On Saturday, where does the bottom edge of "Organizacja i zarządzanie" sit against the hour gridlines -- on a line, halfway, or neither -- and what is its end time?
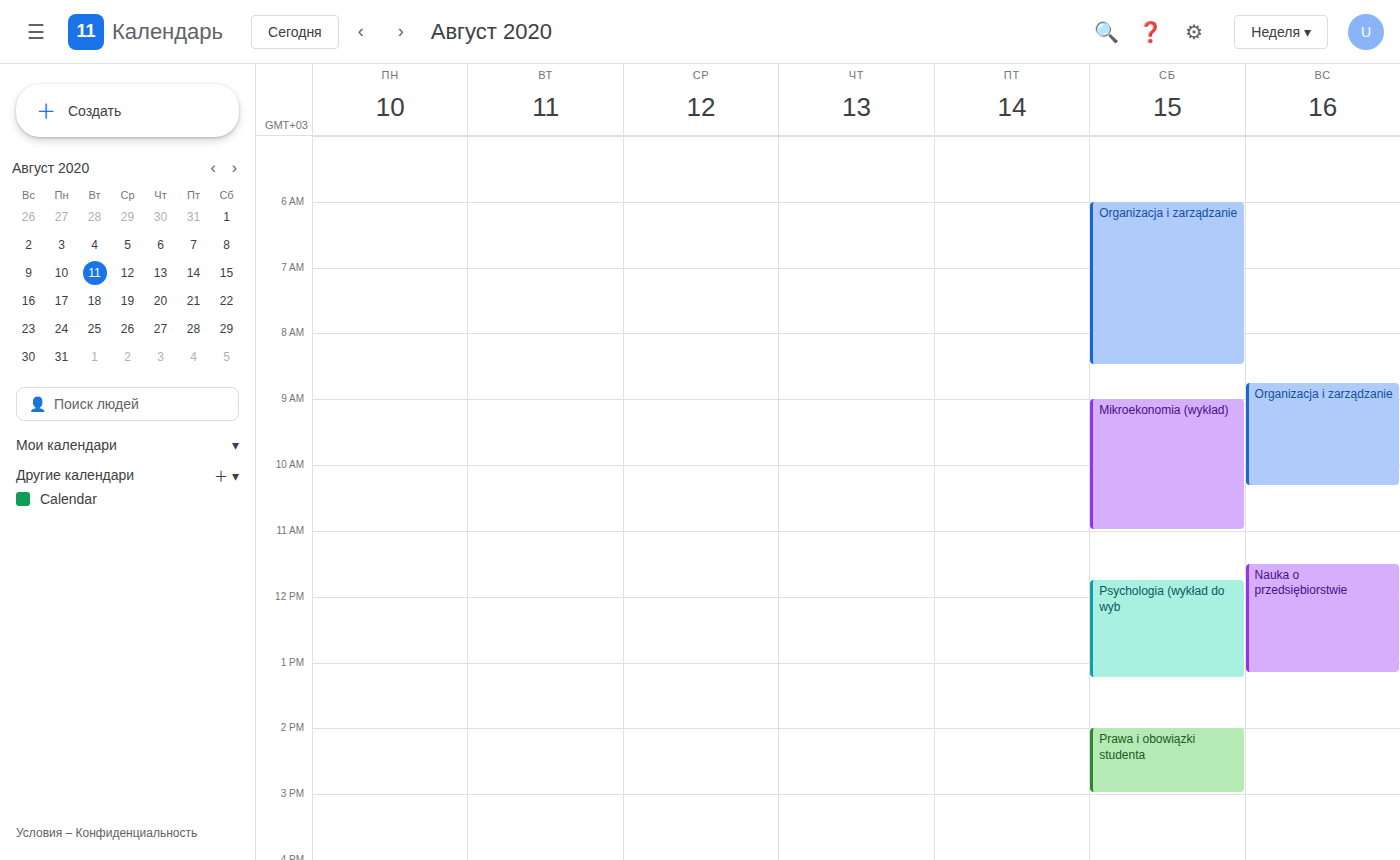
8:30 AM -- halfway between the 8 AM and 9 AM lines.